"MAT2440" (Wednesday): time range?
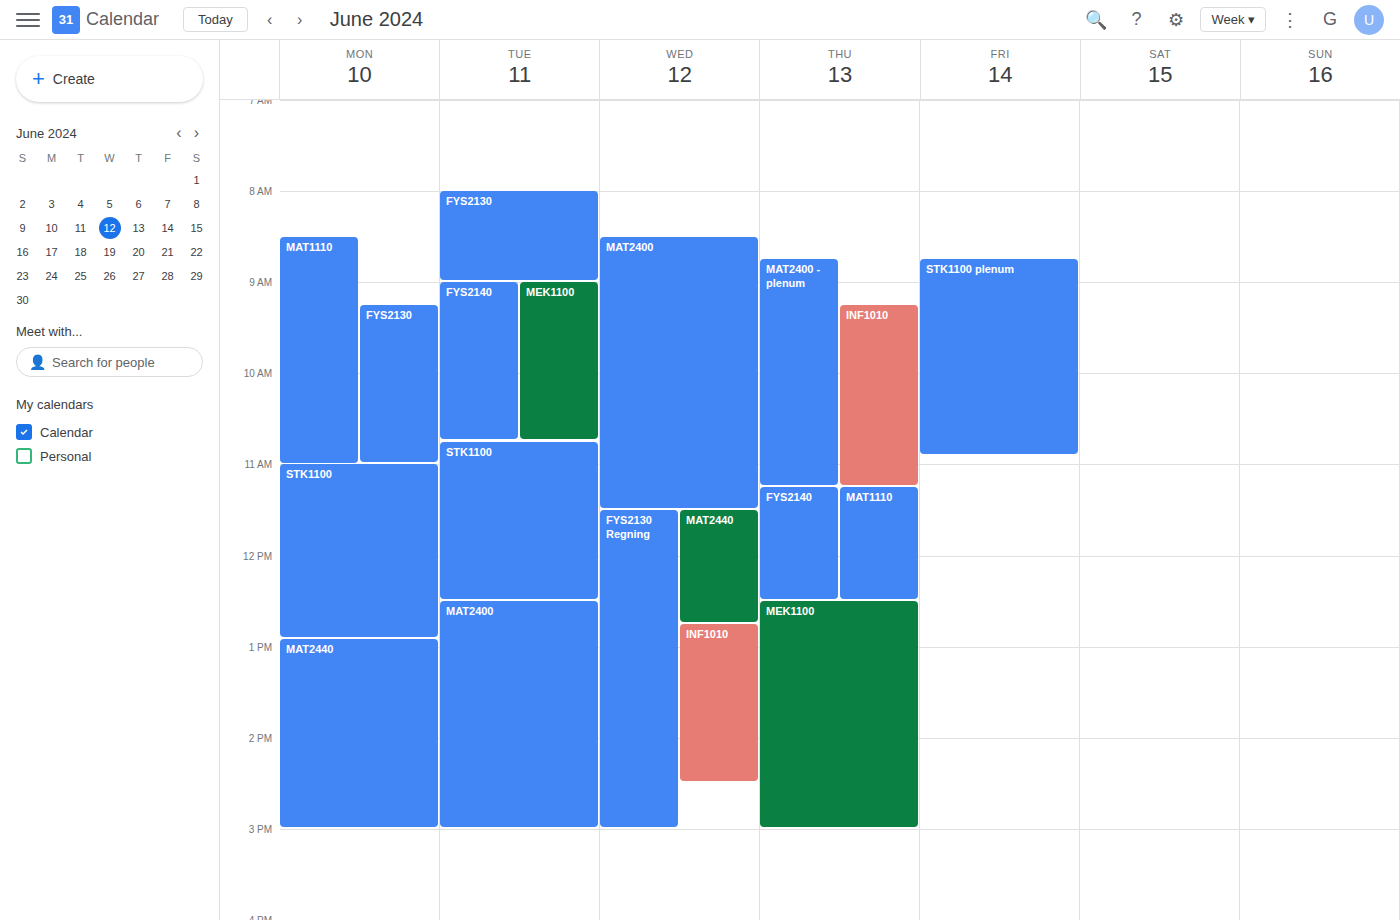
11:30 AM to 12:45 PM